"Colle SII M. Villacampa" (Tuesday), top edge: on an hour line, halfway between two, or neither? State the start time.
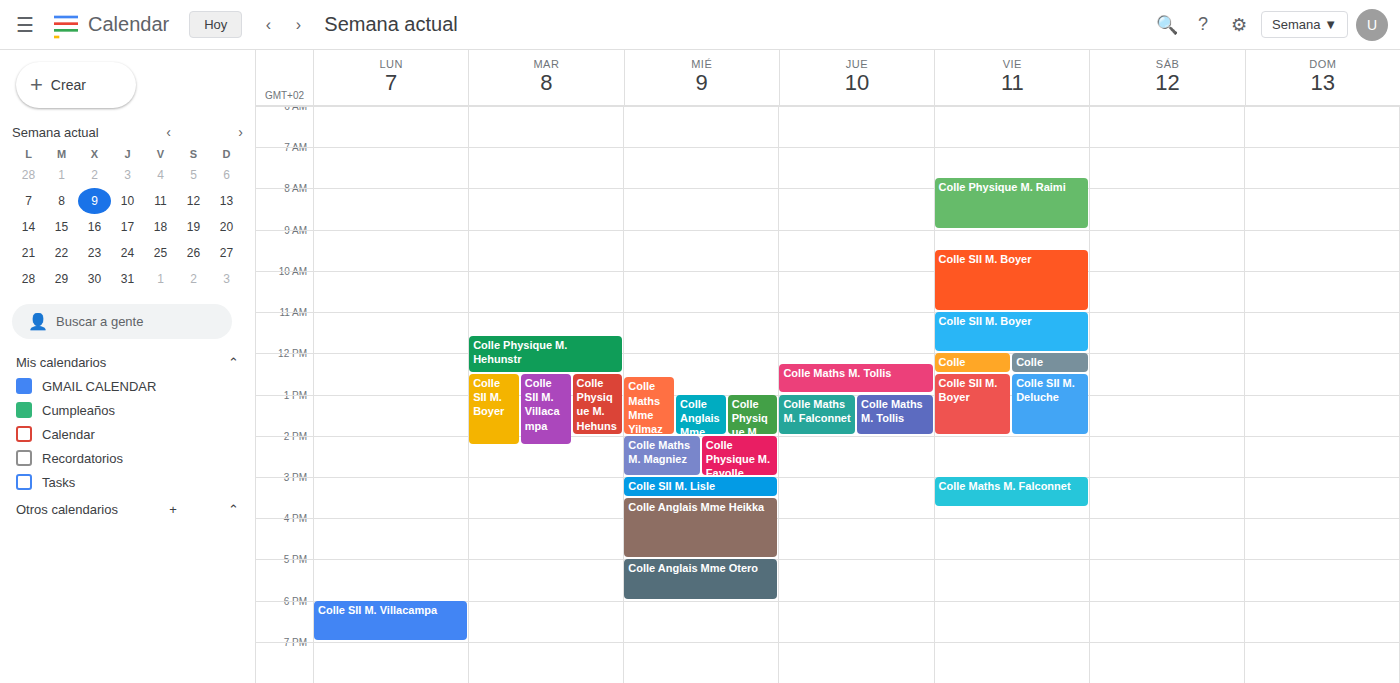
12:30 PM -- halfway between the 12 PM and 1 PM lines.